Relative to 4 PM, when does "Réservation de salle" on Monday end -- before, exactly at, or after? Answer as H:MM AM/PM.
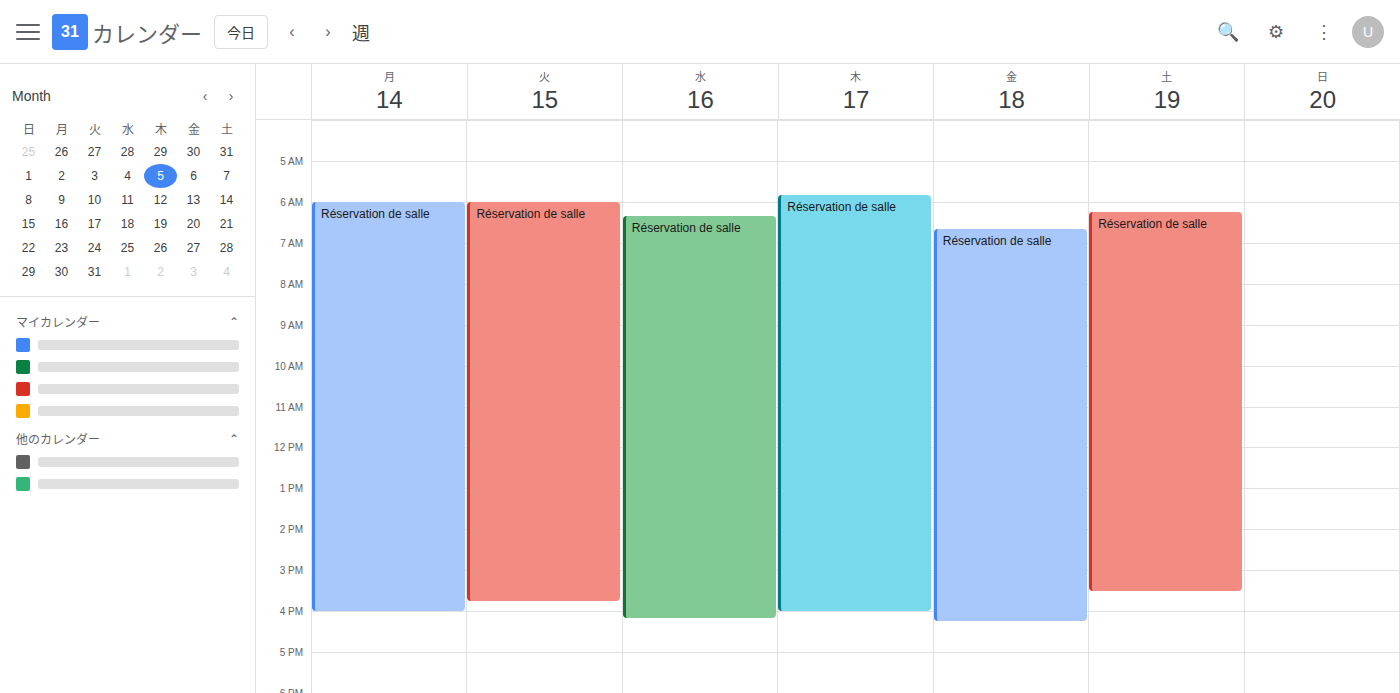
4:00 PM -- exactly at 4 PM, on the 4 PM line.